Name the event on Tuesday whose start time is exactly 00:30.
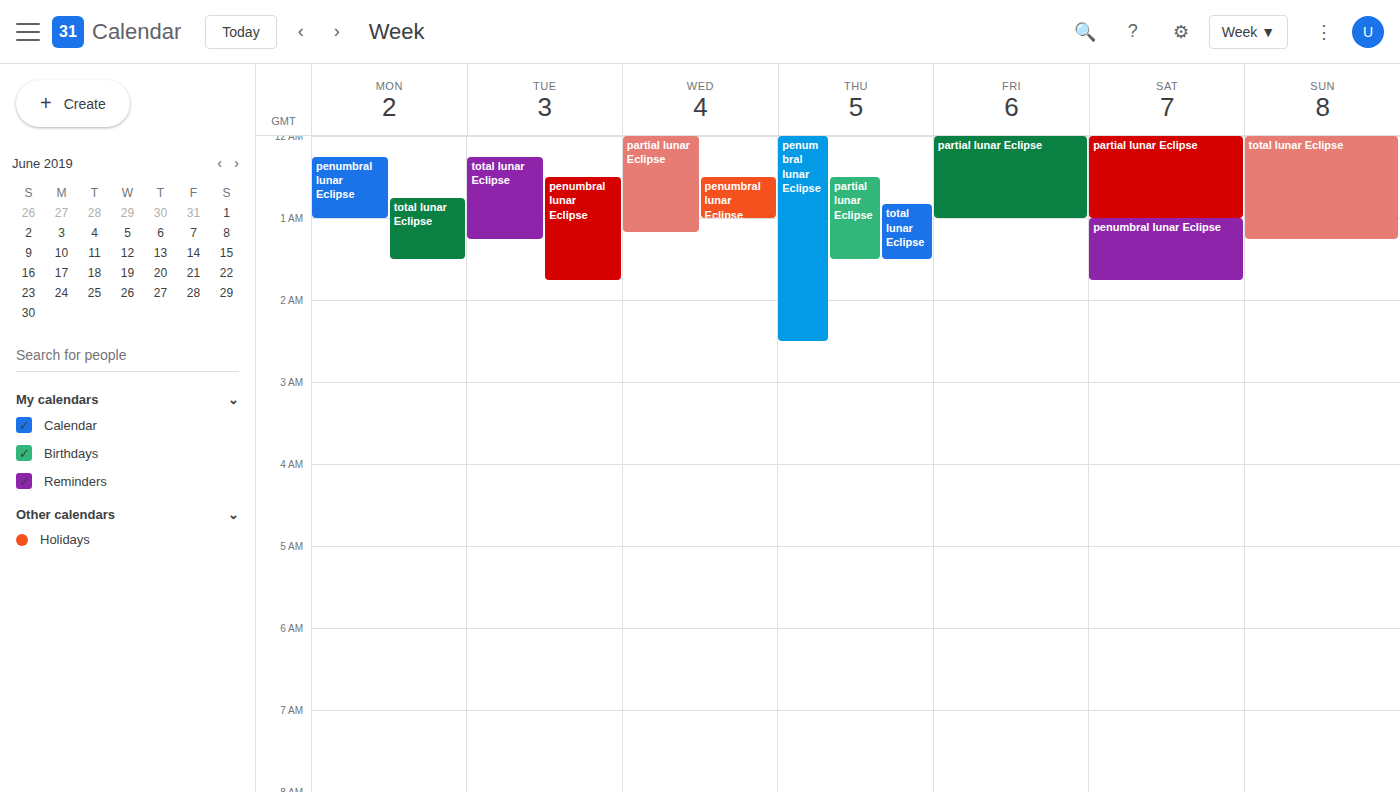
"penumbral lunar Eclipse"